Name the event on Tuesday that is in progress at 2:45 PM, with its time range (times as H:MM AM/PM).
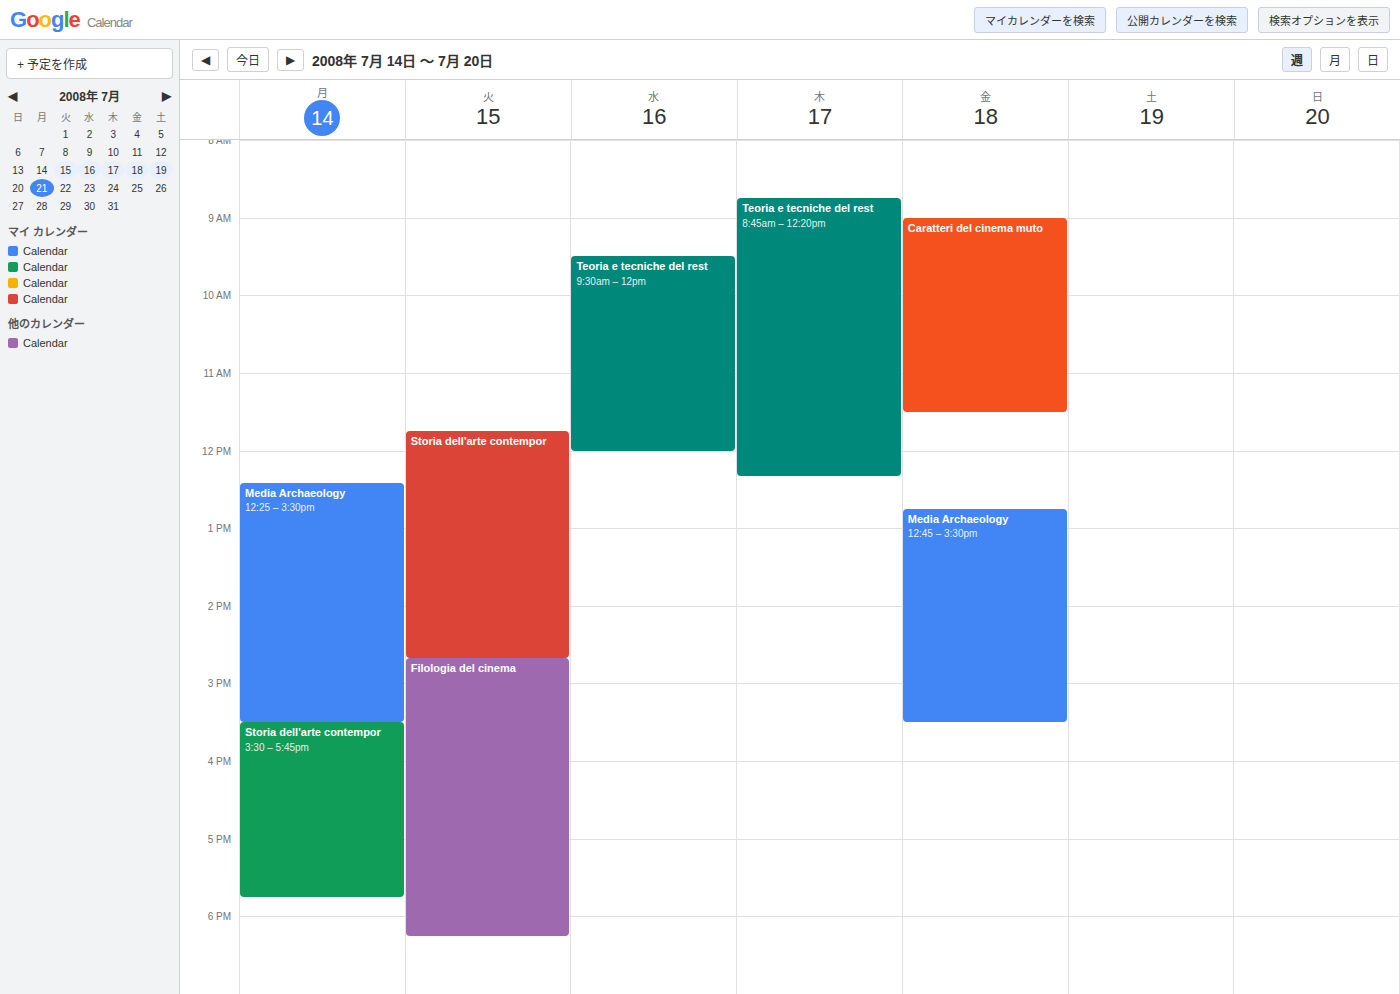
"Filologia del cinema", 2:40 PM to 6:15 PM